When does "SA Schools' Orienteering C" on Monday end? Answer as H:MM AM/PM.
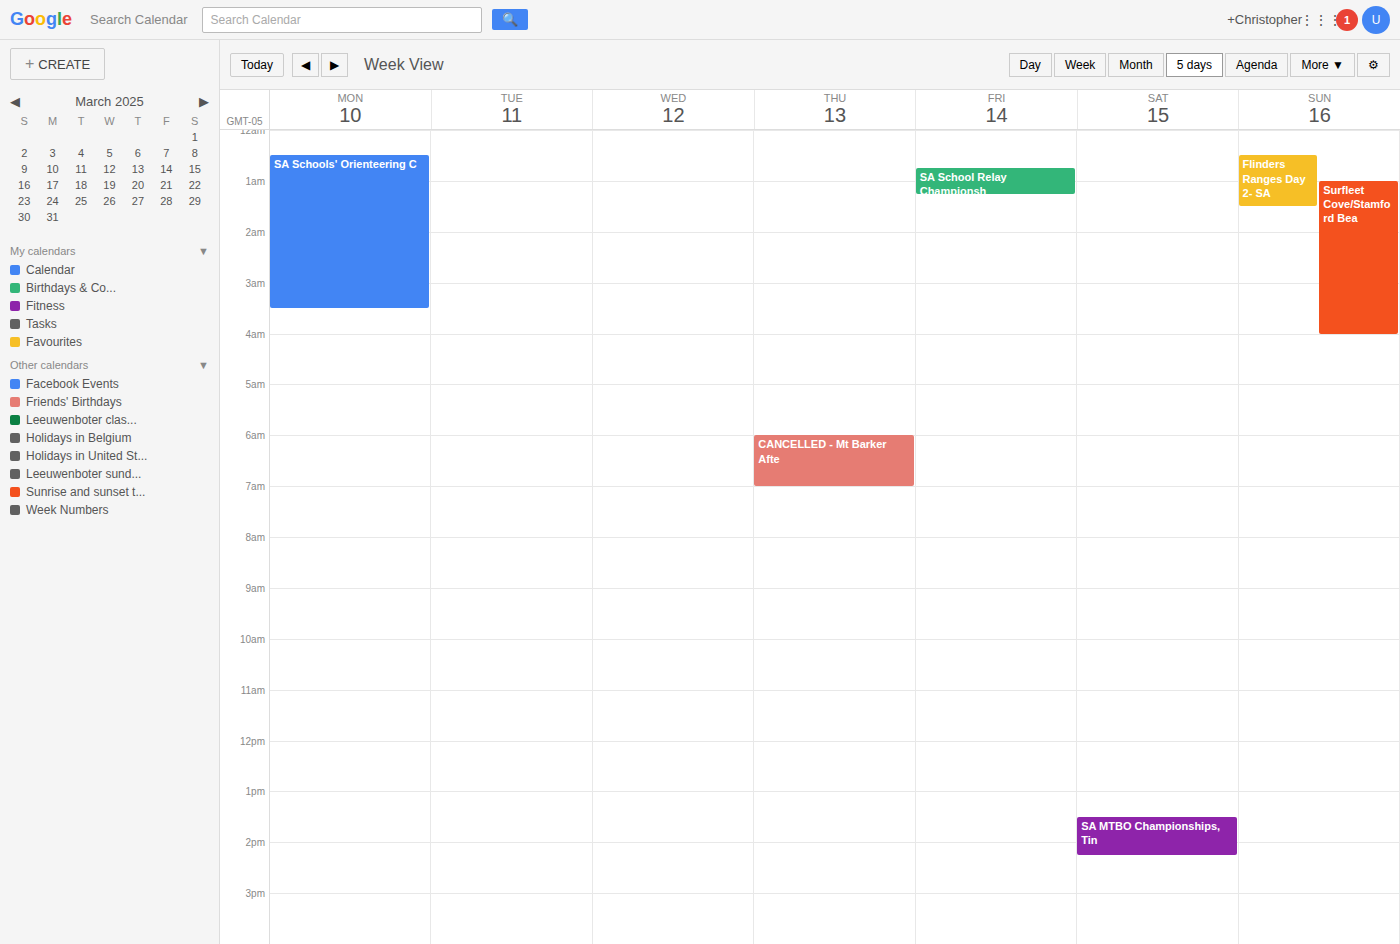
3:30 AM